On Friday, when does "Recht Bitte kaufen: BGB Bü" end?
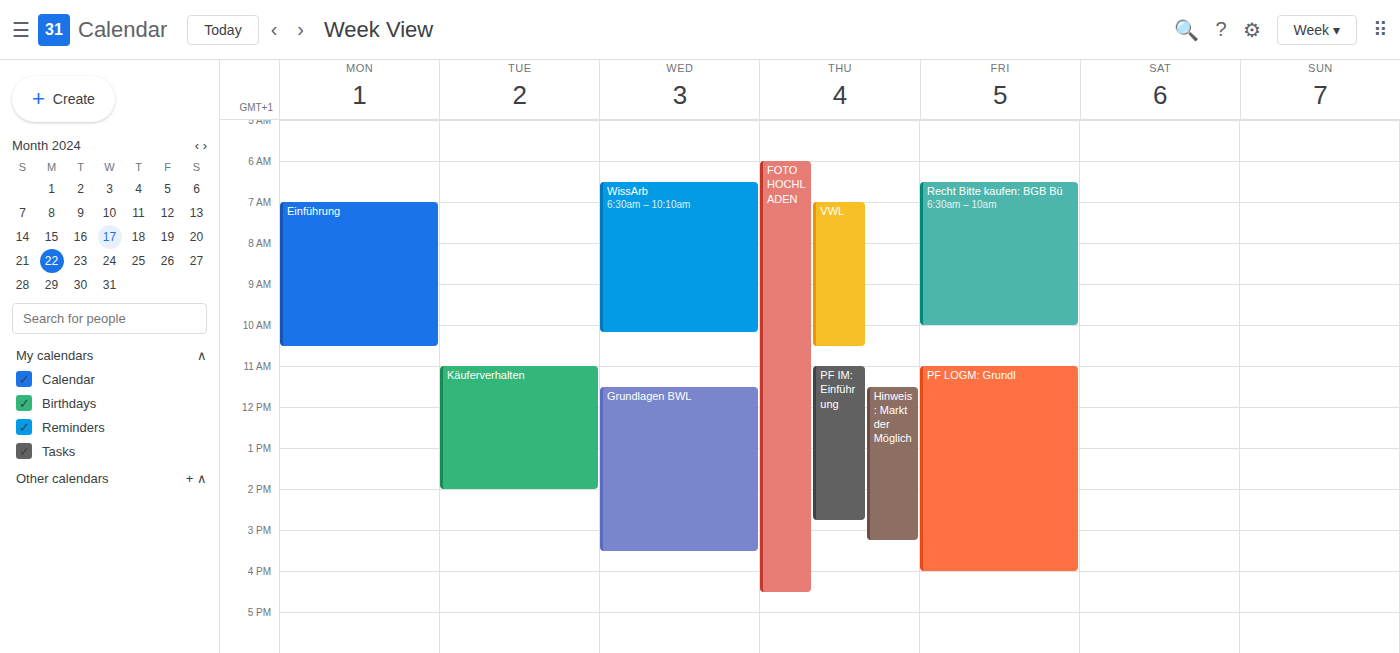
10:00 AM